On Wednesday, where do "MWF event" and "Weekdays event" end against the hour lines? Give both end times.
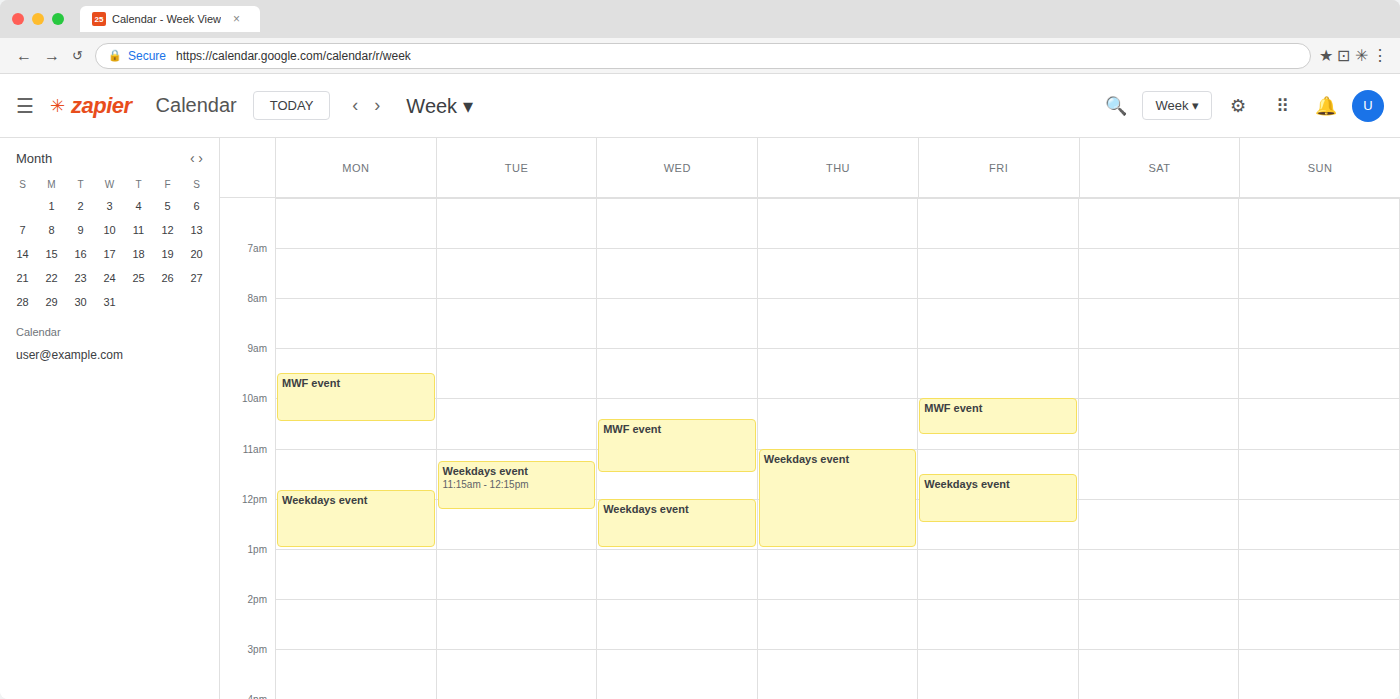
"MWF event": 11:30 AM, halfway between the 11 AM and 12 PM lines. "Weekdays event": 1:00 PM, exactly on the 1 PM line.